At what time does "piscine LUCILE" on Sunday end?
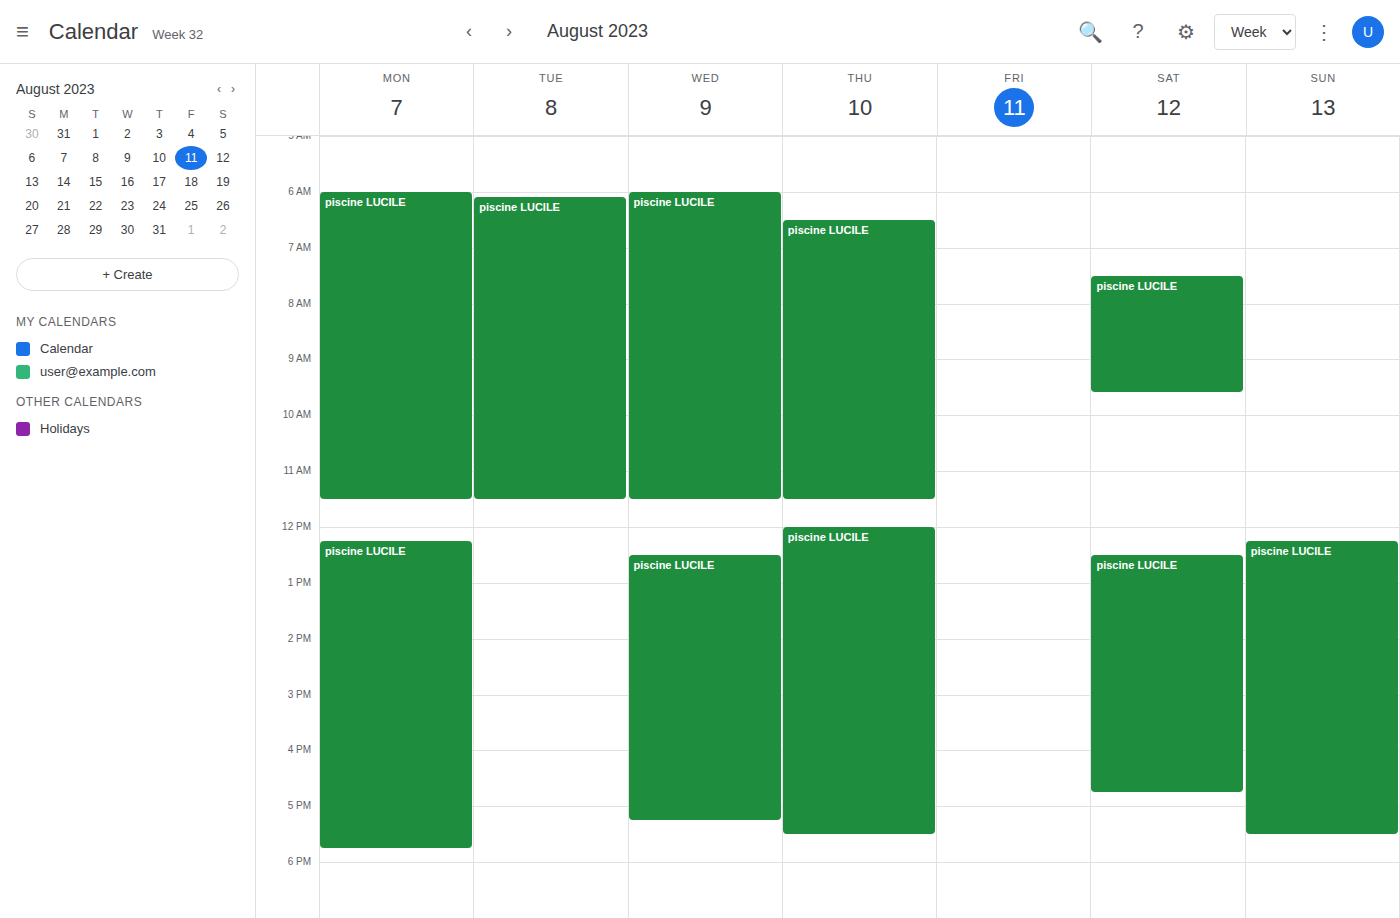
5:30 PM